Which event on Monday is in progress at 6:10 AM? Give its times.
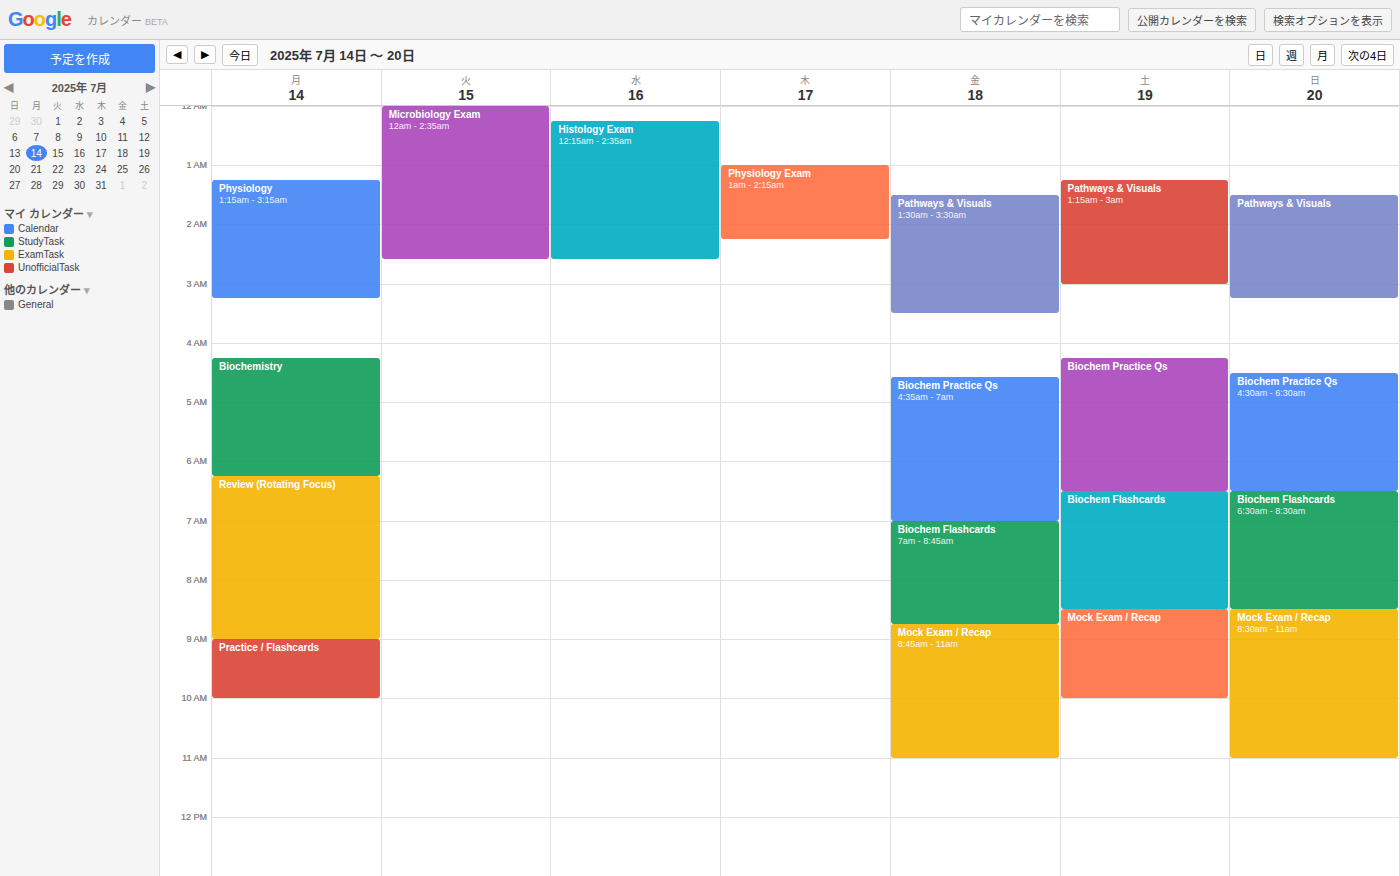
"Biochemistry", 4:15 AM to 6:15 AM